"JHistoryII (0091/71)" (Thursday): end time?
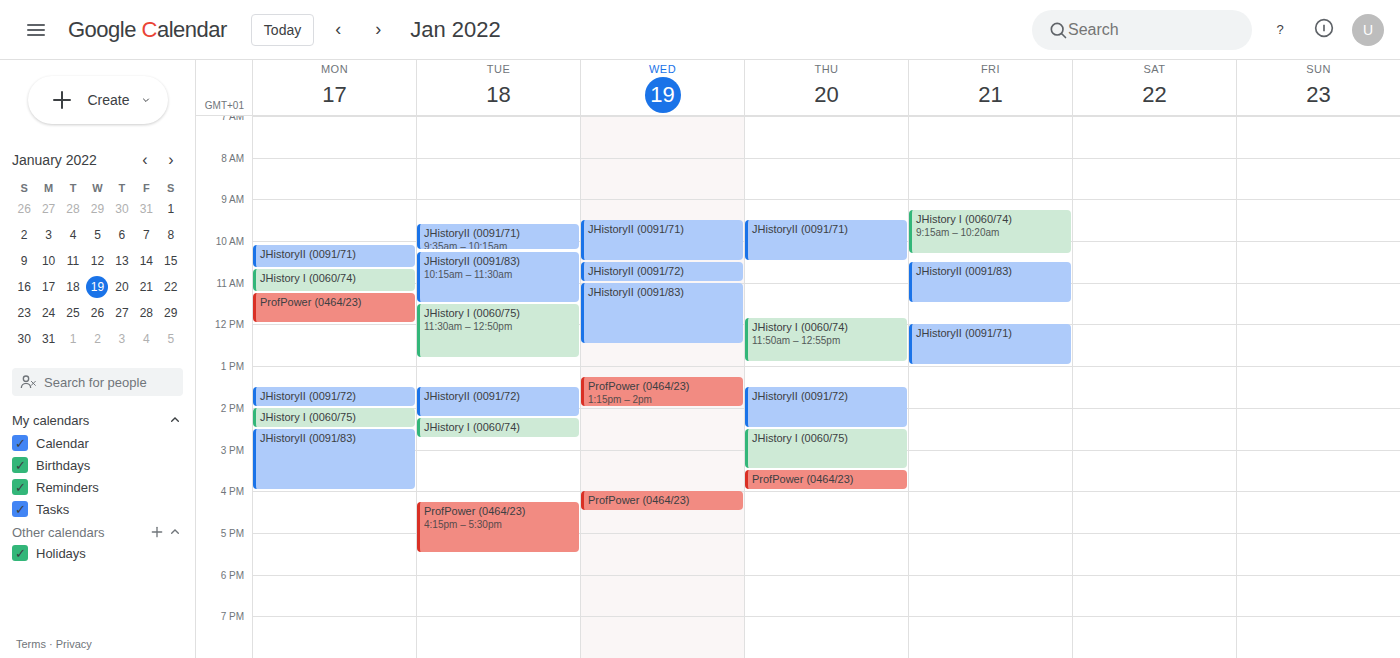
10:30 AM